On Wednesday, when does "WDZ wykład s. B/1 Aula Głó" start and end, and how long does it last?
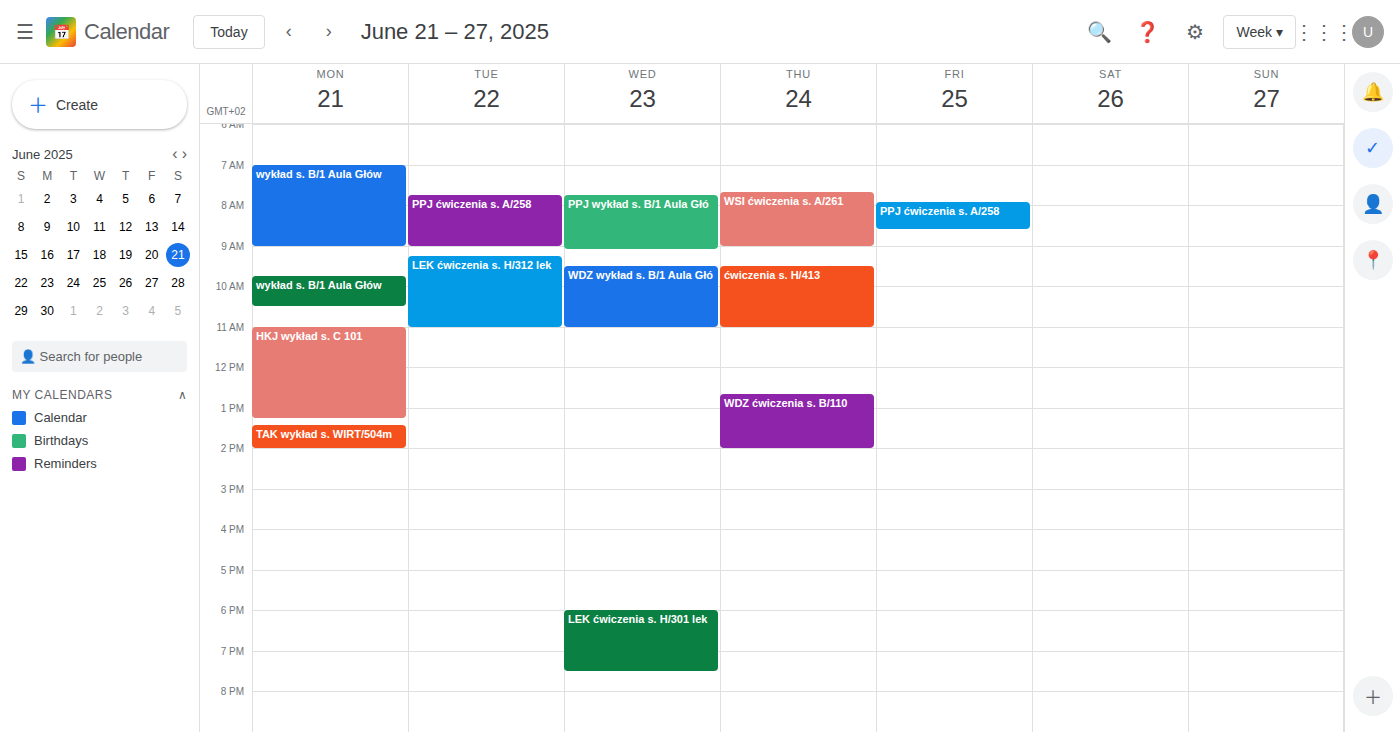
9:30 AM to 11:00 AM, 1 hour 30 minutes